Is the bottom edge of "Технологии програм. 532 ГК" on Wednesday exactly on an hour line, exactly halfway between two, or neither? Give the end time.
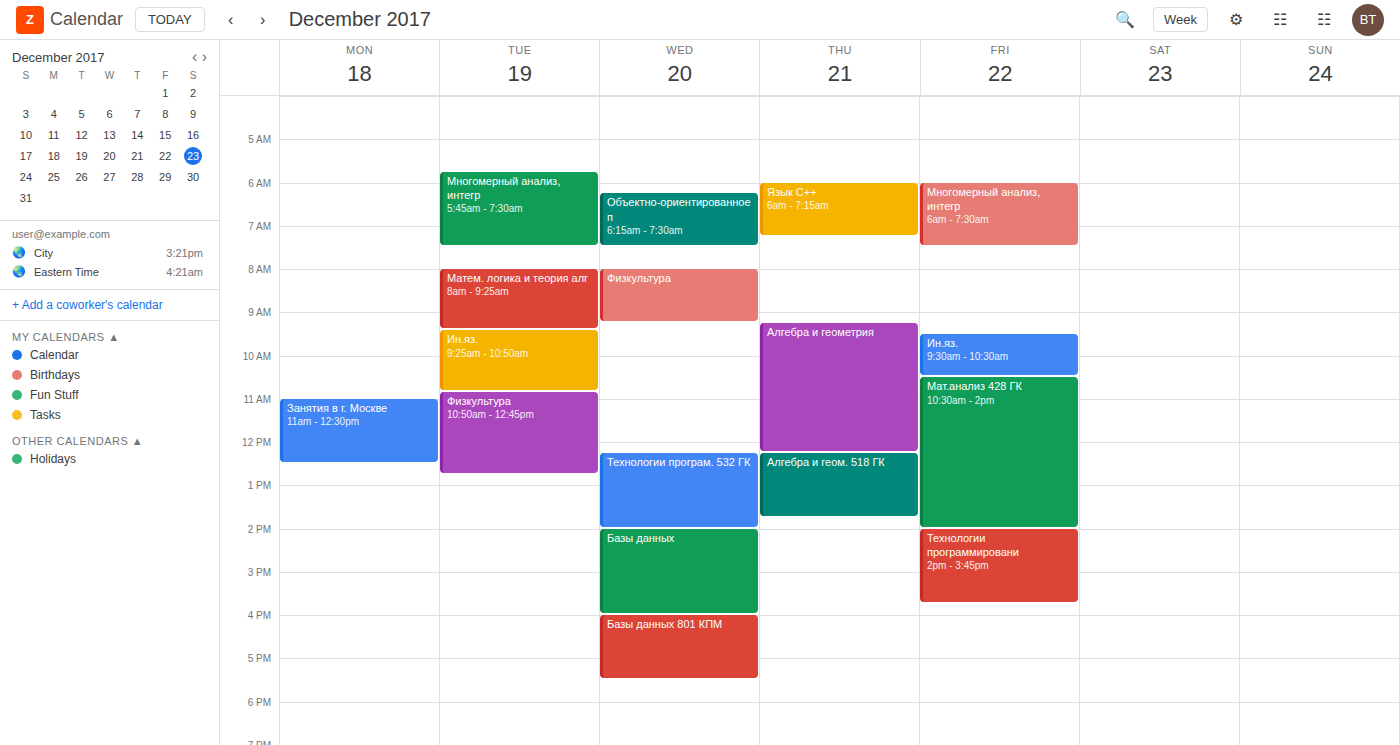
2:00 PM -- exactly on the 2 PM line.